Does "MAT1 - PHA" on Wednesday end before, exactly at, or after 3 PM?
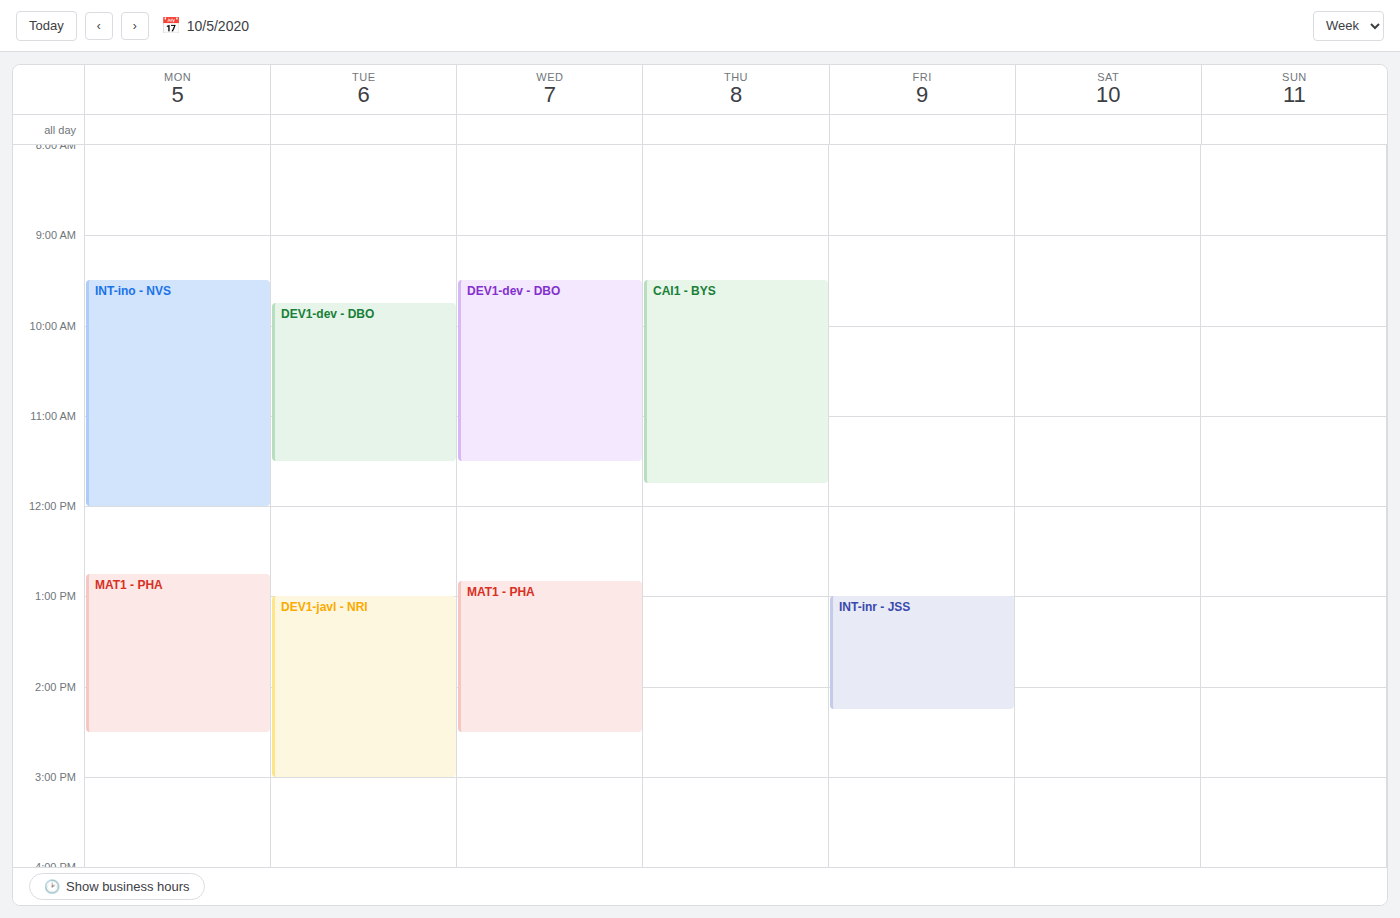
2:30 PM -- before 3 PM, 30 minutes above the 3 PM line.